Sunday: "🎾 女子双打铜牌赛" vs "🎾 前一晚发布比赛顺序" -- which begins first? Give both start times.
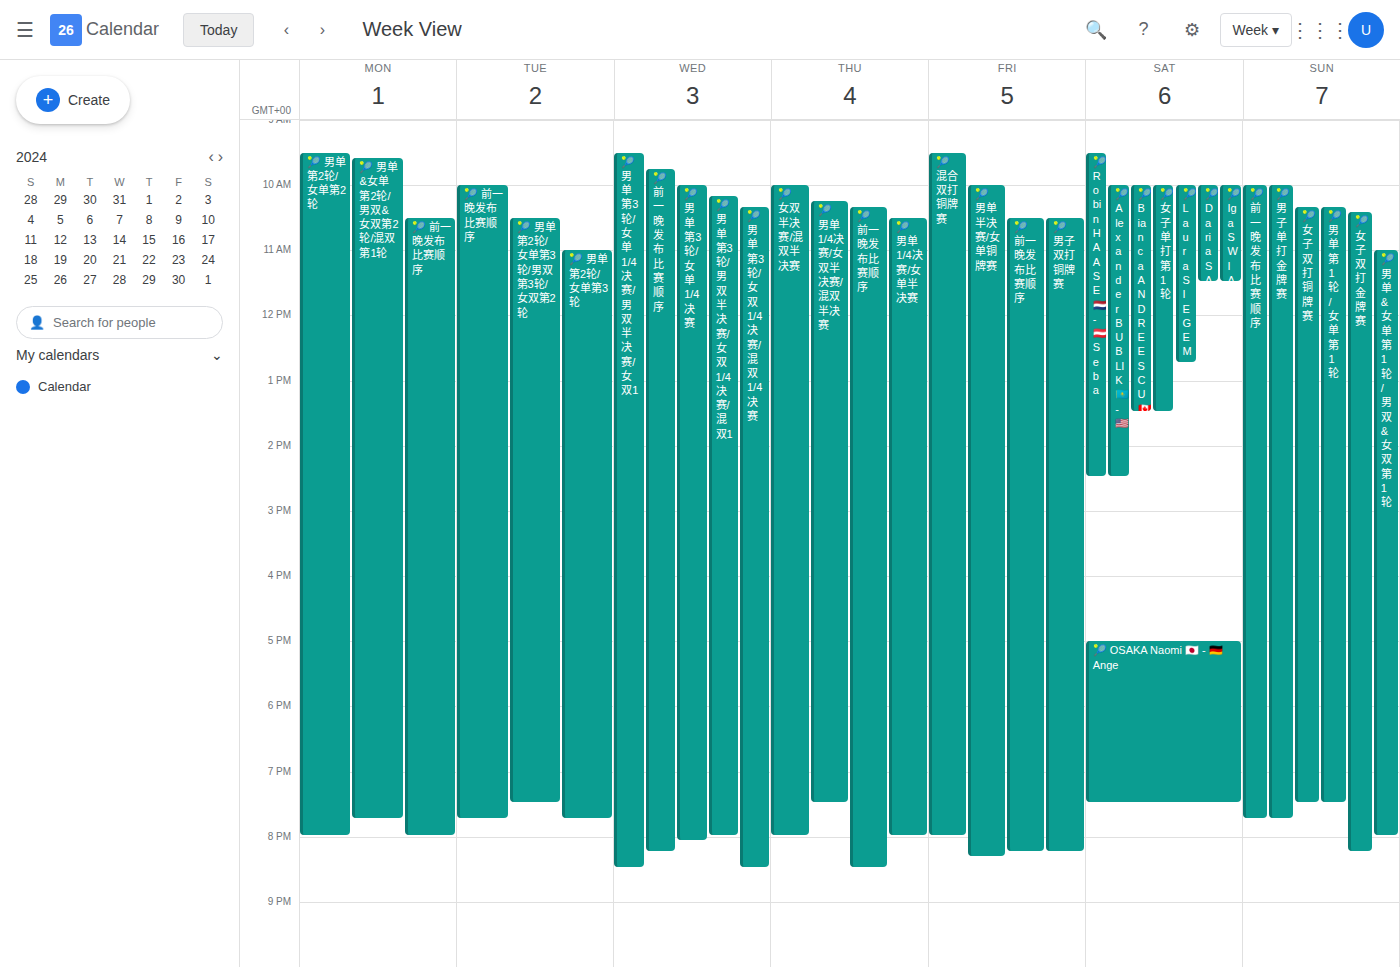
"🎾 前一晚发布比赛顺序" 10:00 AM; "🎾 女子双打铜牌赛" 10:20 AM.